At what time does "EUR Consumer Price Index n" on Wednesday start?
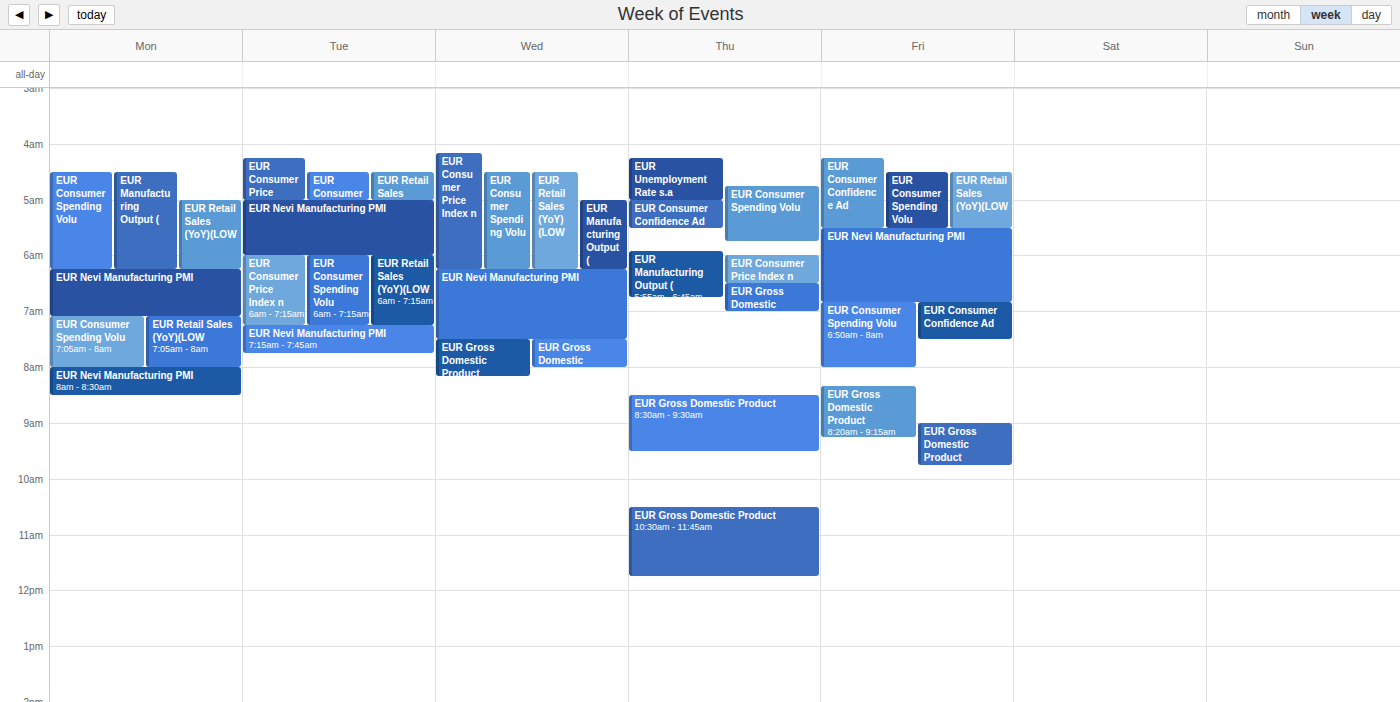
4:10 AM